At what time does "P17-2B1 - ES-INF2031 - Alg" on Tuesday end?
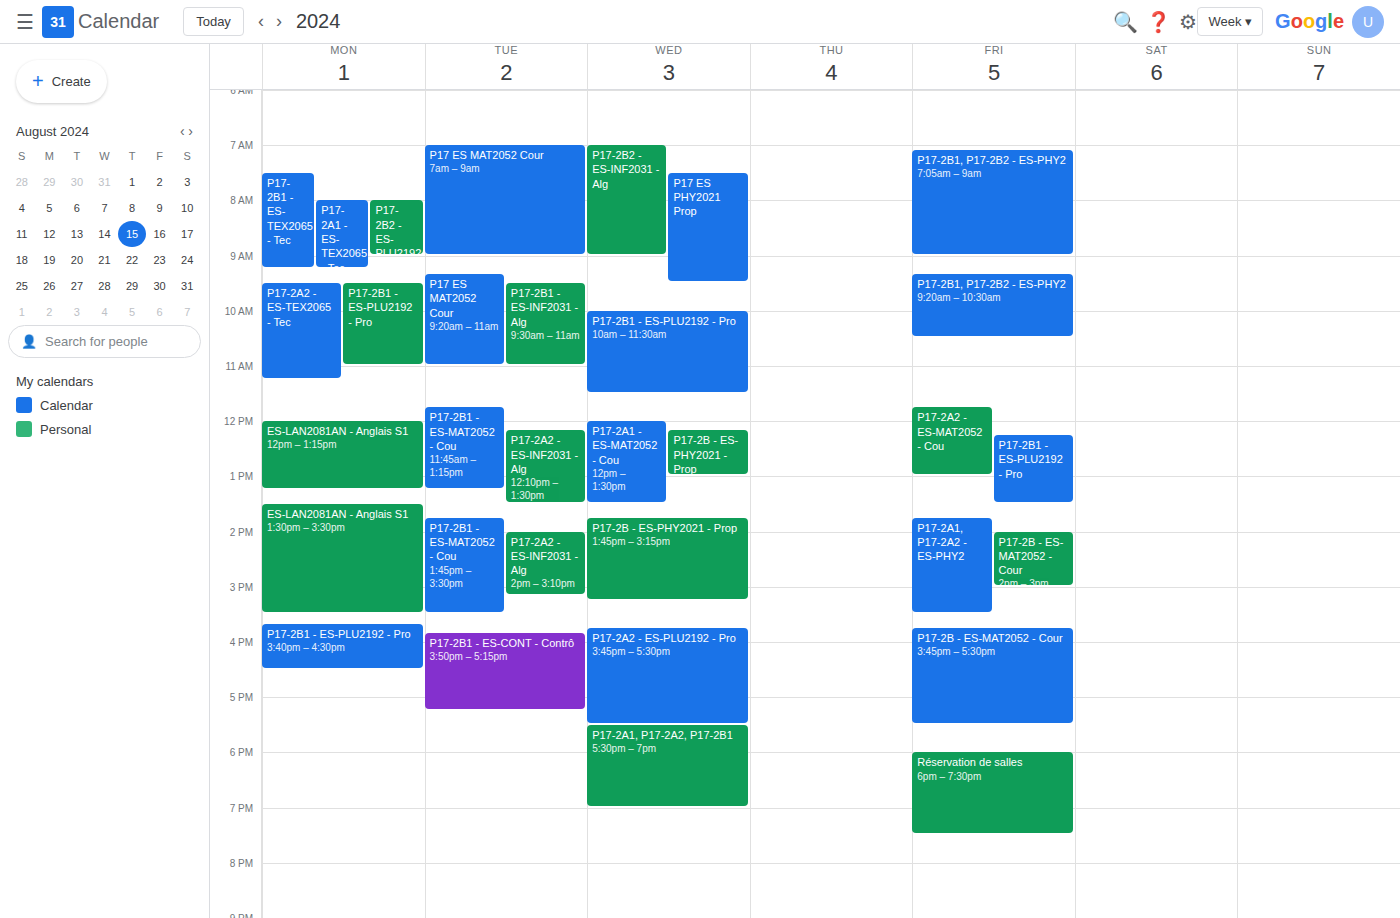
11:00 AM